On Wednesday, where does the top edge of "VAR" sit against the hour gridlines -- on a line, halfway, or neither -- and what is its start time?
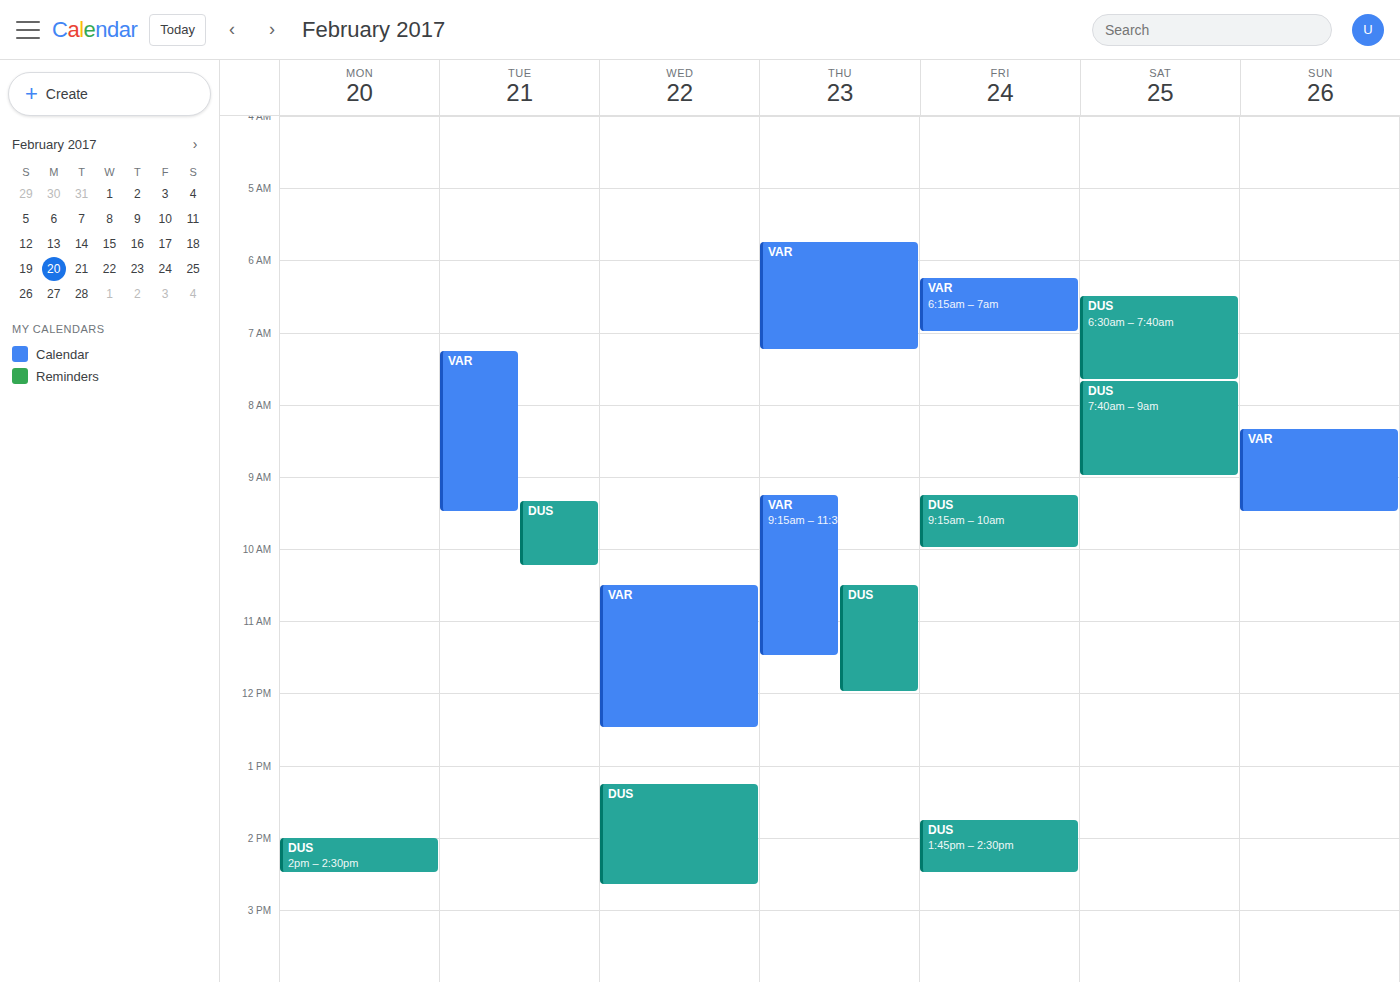
10:30 AM -- halfway between the 10 AM and 11 AM lines.